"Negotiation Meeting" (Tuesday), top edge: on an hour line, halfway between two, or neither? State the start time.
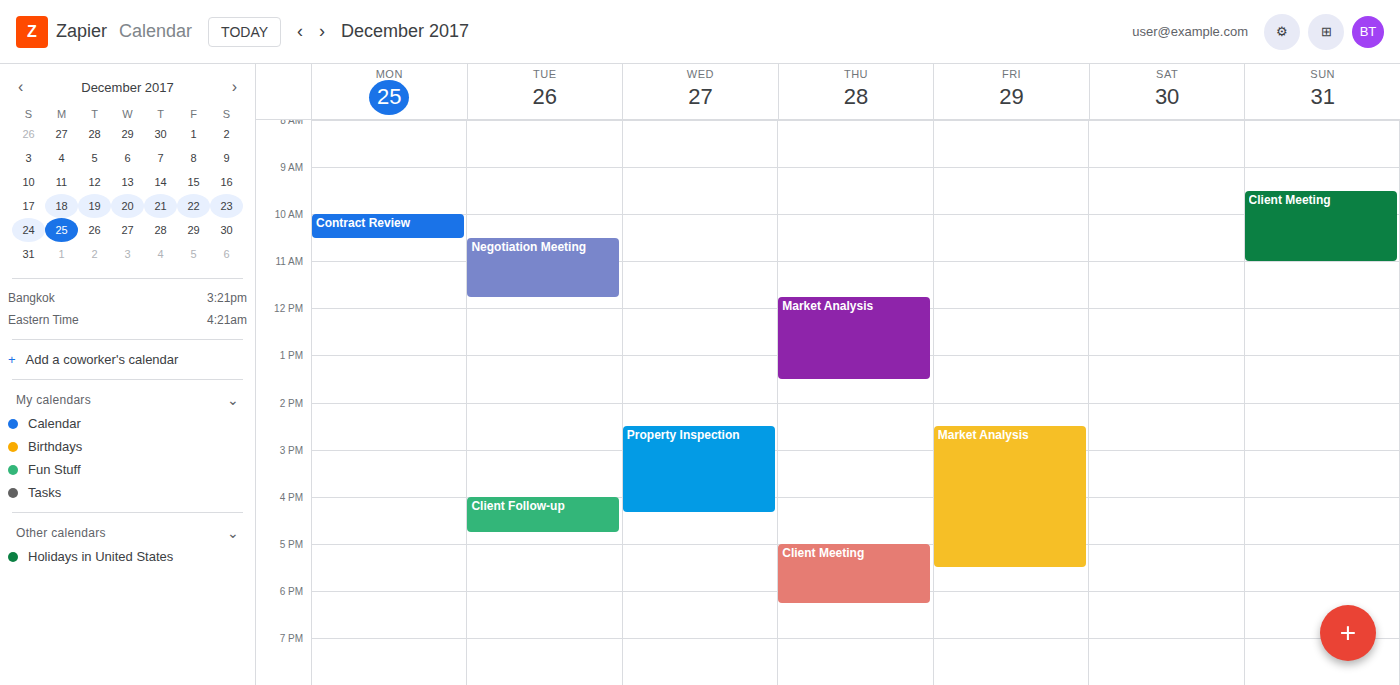
10:30 AM -- halfway between the 10 AM and 11 AM lines.